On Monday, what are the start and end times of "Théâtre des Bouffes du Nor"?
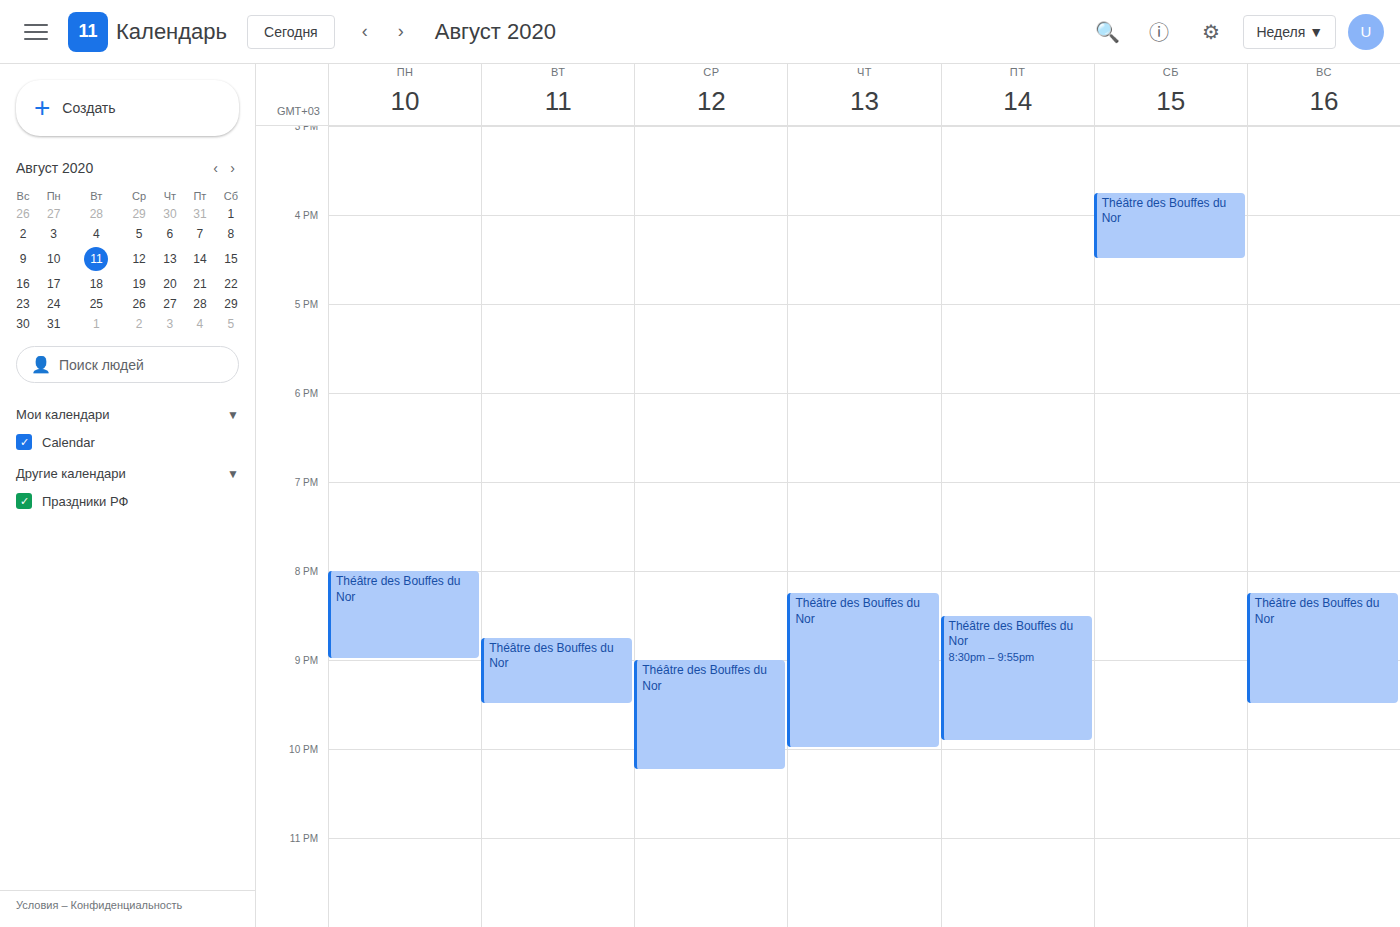
20:00 to 21:00